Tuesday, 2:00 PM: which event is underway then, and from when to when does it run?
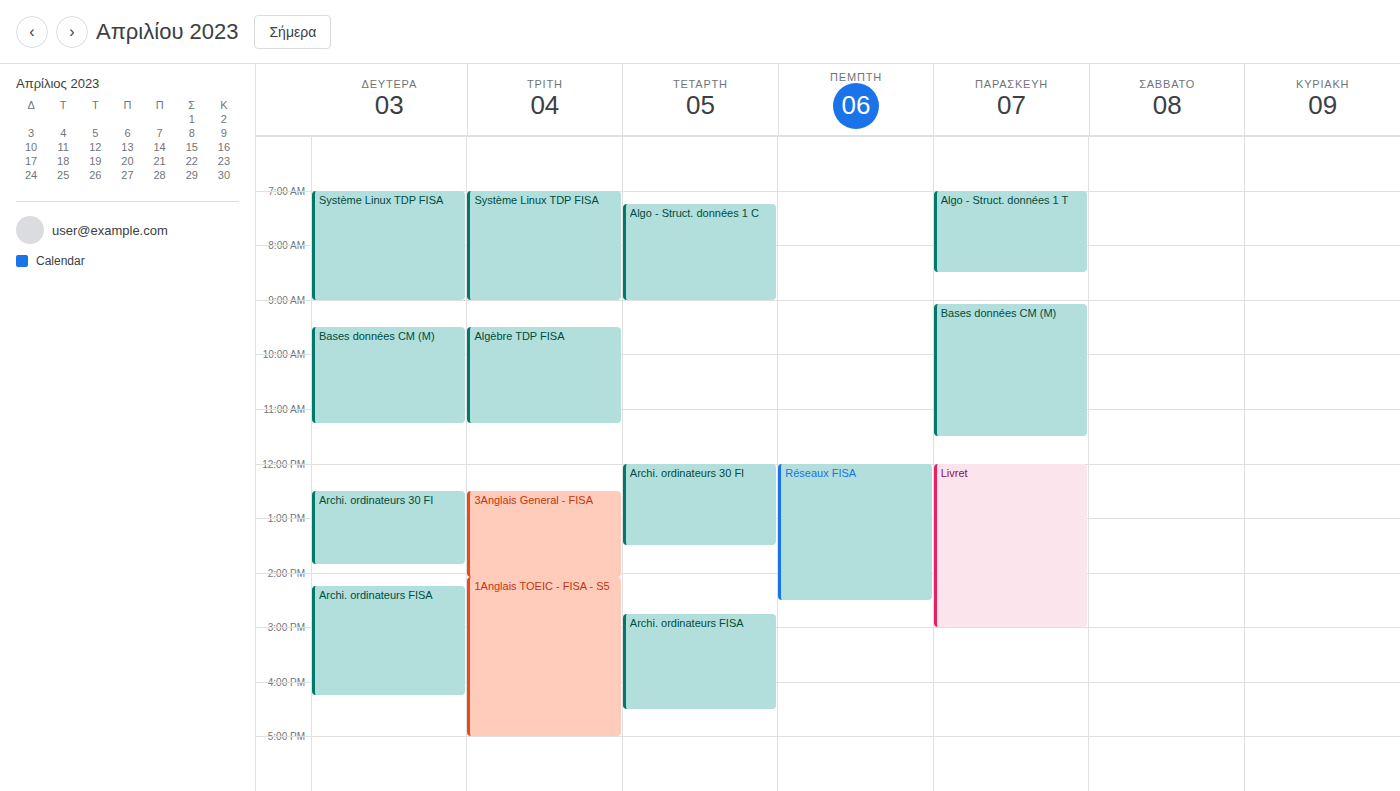
"3Anglais General - FISA", 12:30 PM to 2:05 PM